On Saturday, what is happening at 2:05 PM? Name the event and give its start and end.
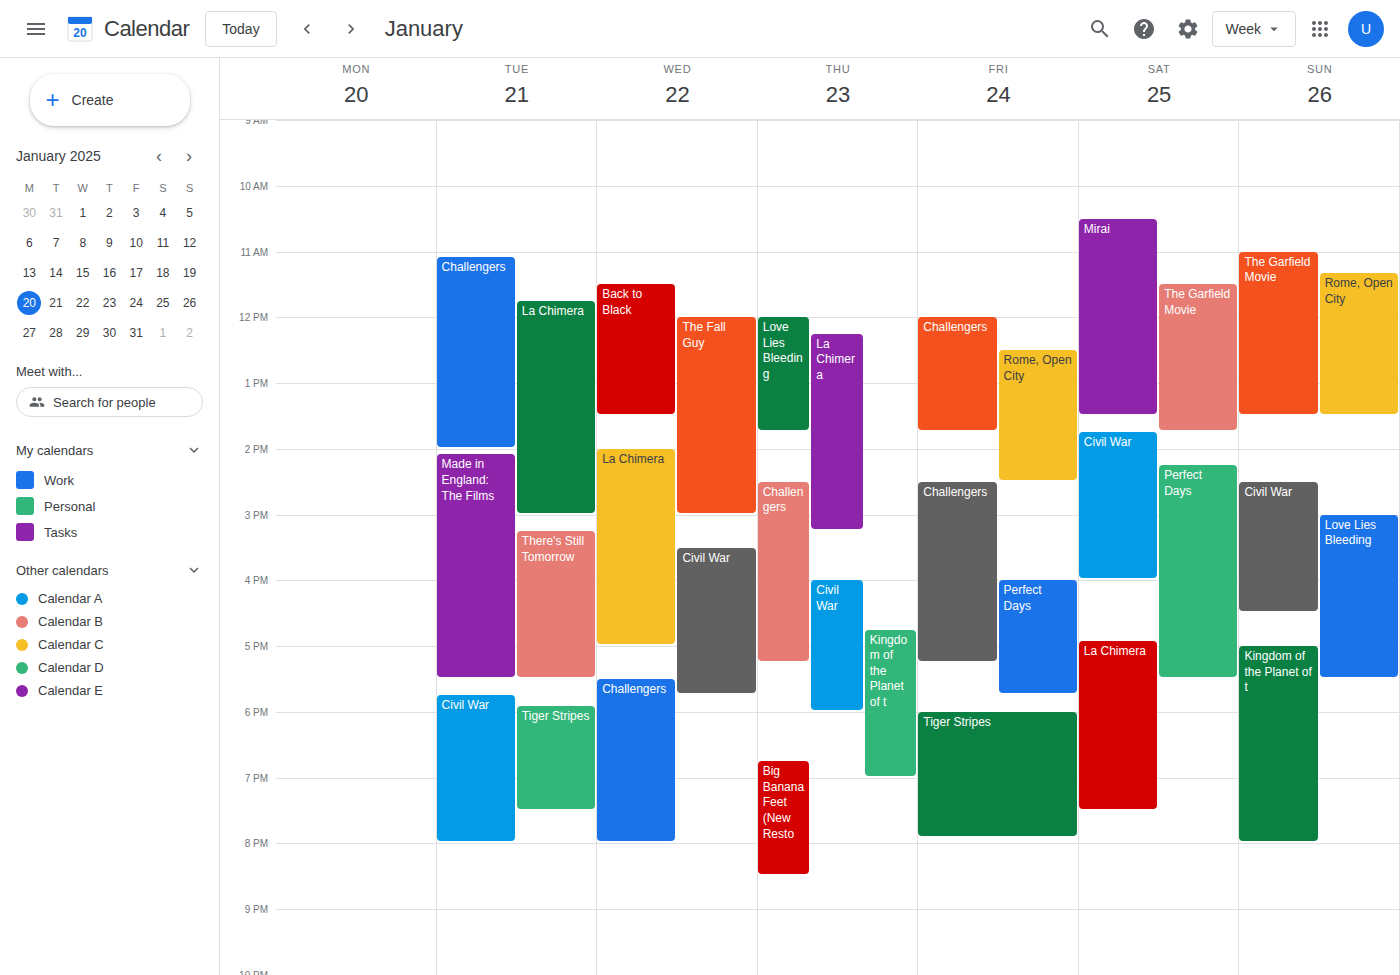
"Civil War", 1:45 PM to 4:00 PM